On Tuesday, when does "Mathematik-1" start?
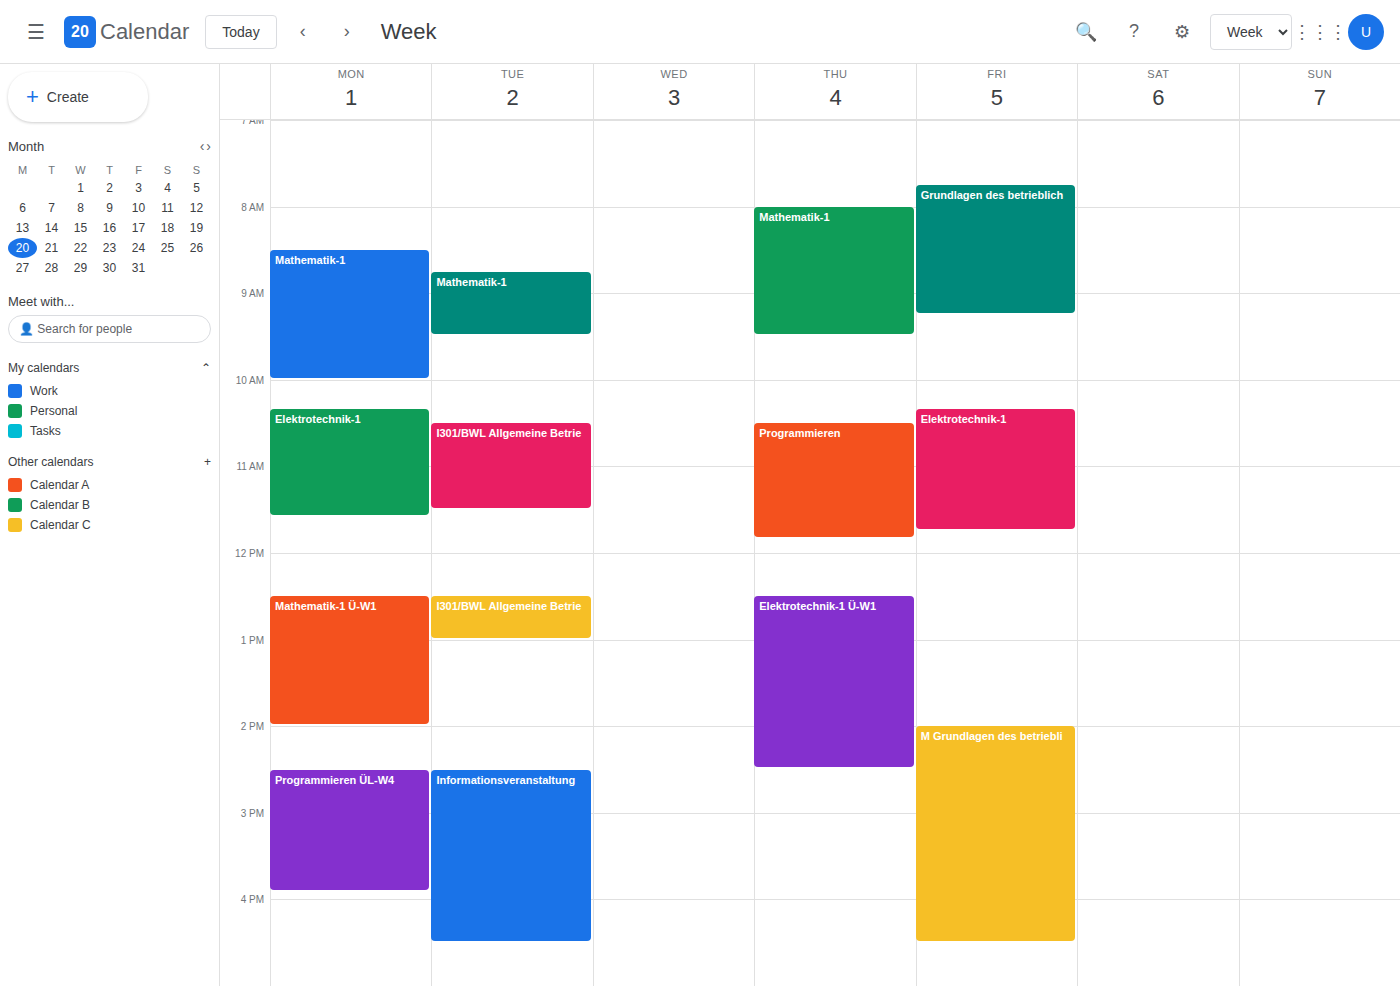
8:45 AM